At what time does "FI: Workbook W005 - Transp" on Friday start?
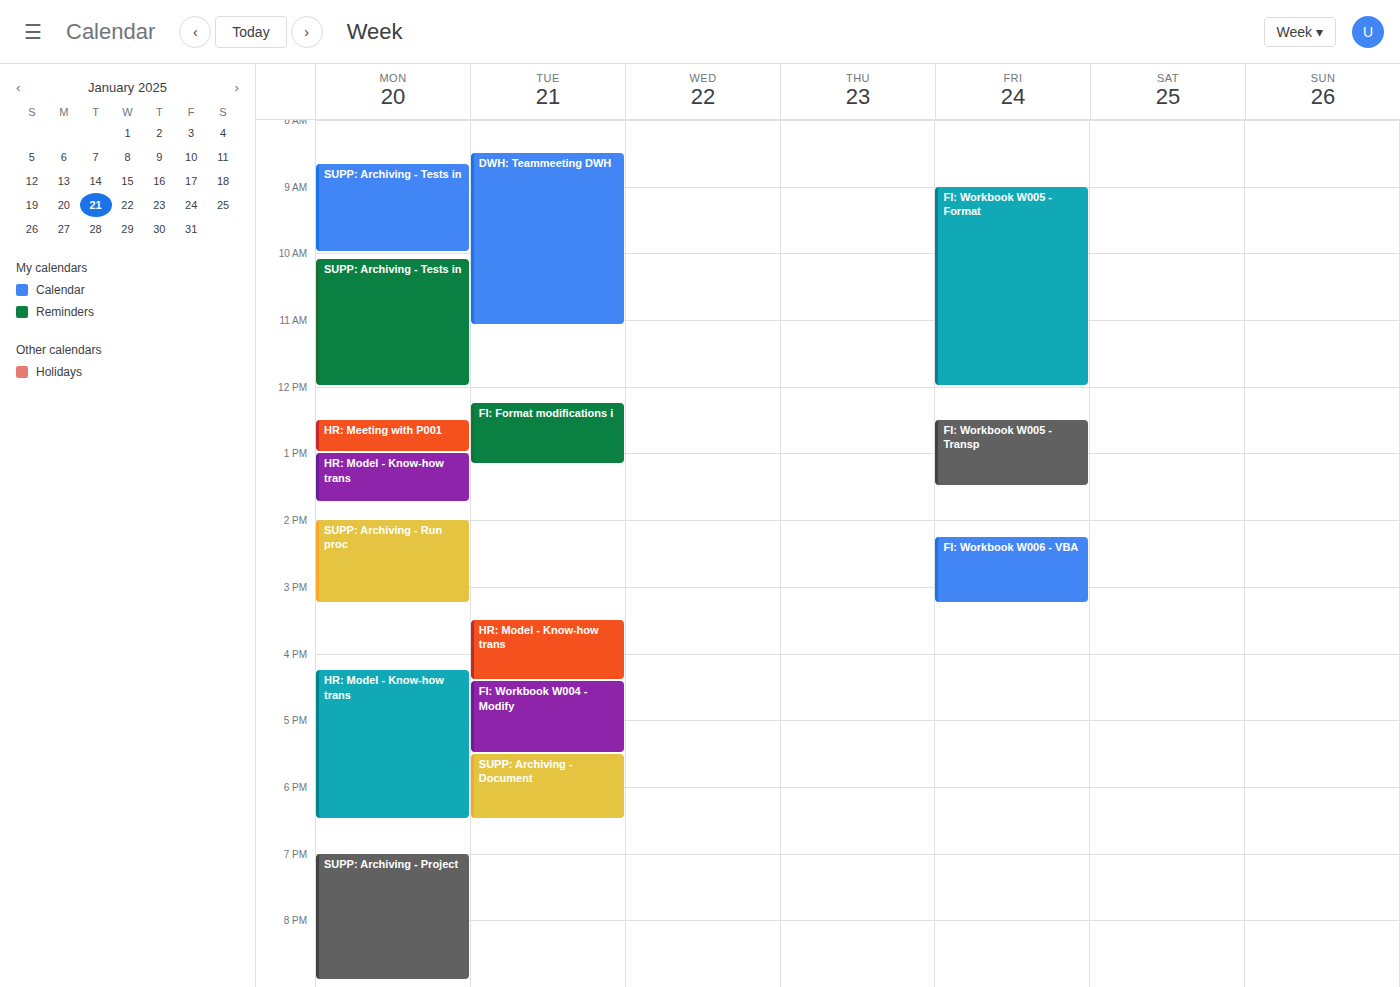
12:30